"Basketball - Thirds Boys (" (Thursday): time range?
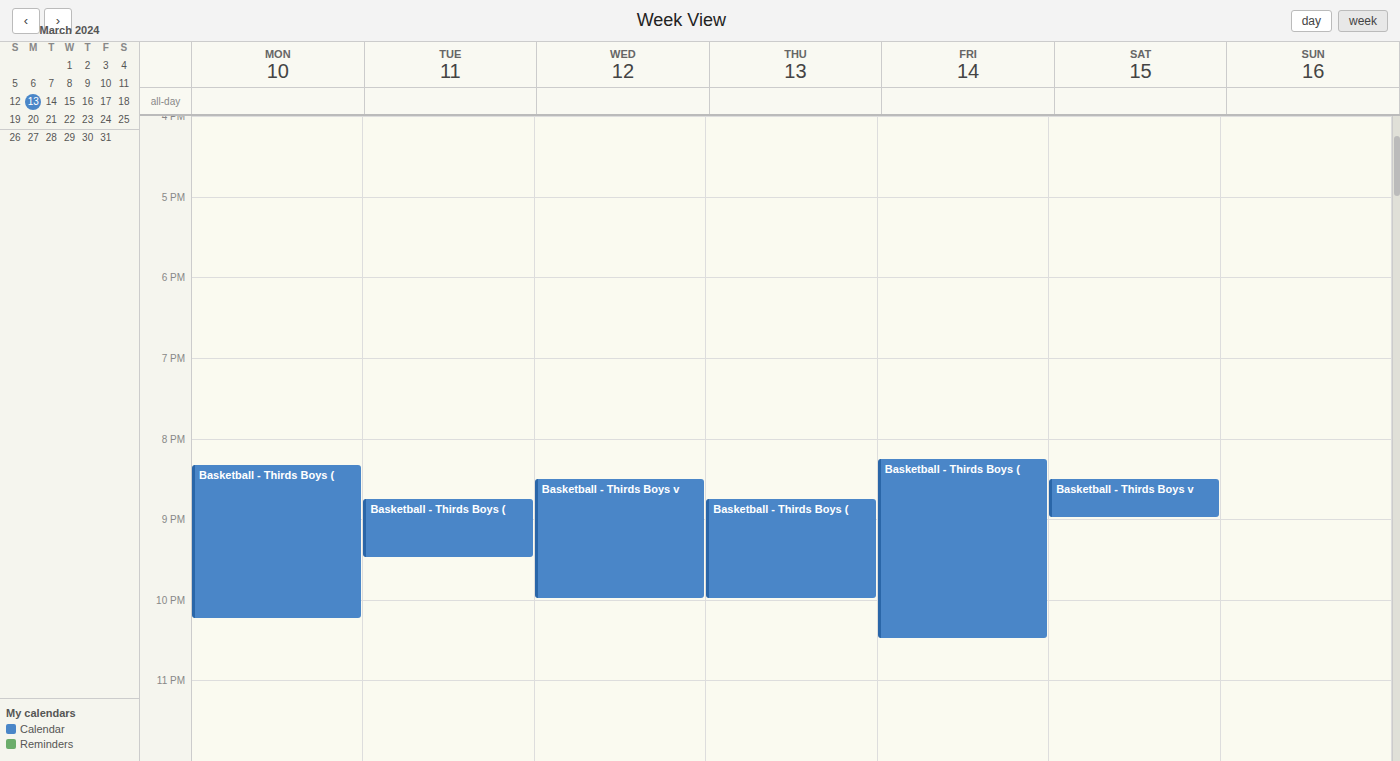
8:45 PM to 10:00 PM